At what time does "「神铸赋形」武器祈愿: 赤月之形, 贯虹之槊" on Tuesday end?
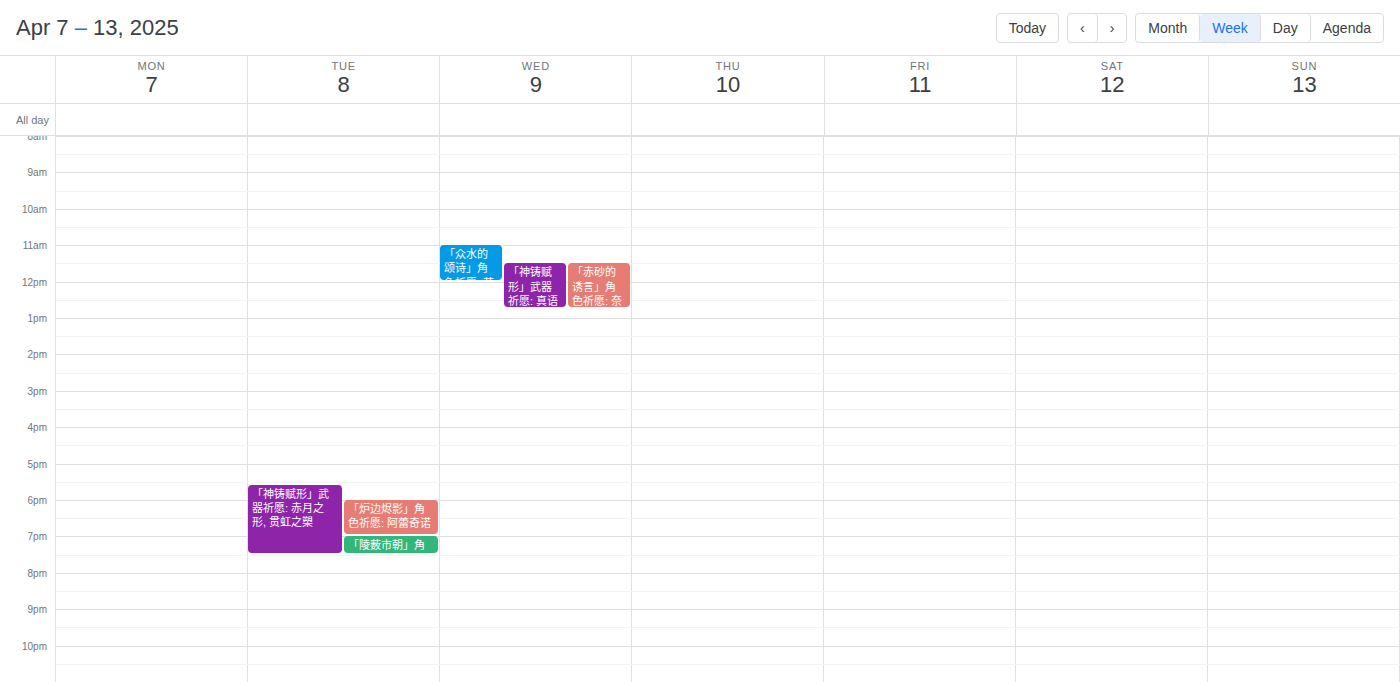
7:30 PM